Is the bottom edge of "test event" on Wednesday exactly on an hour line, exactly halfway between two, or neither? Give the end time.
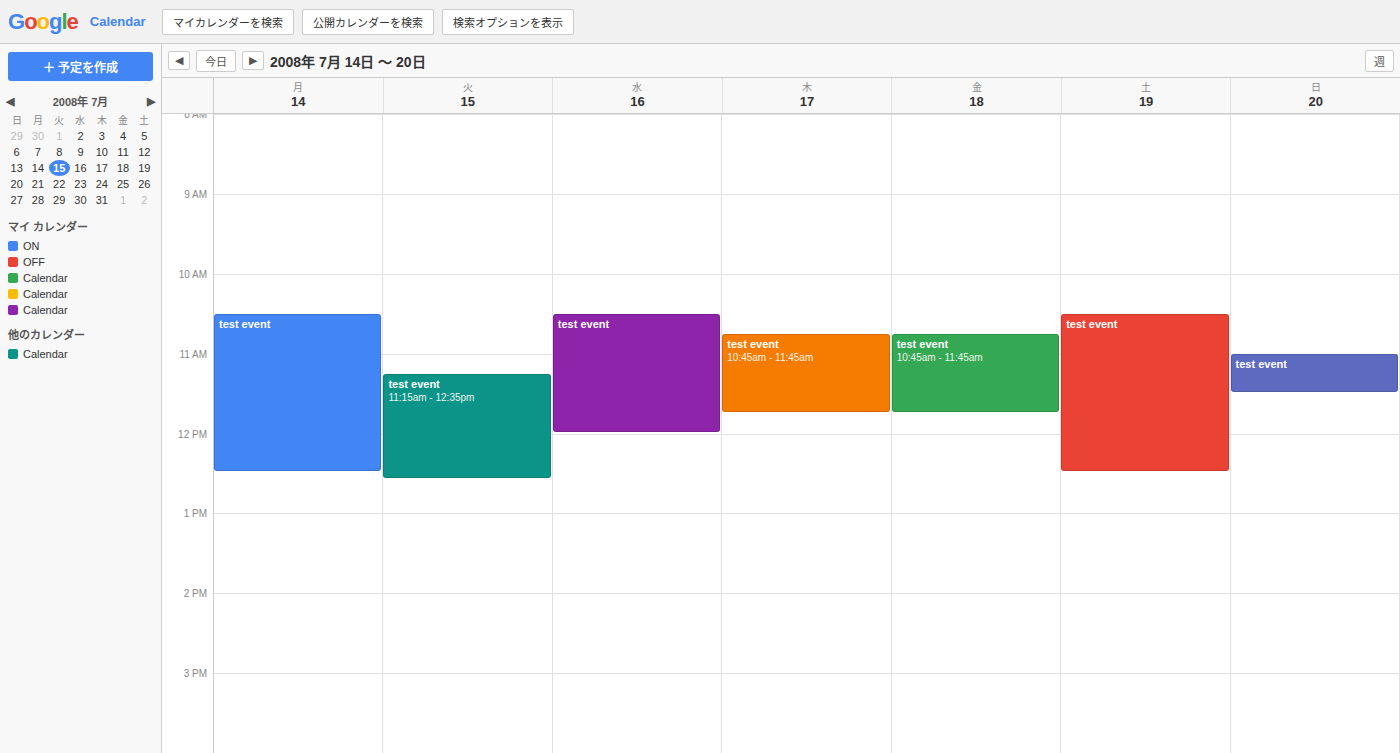
12:00 -- exactly on the 12:00 line.